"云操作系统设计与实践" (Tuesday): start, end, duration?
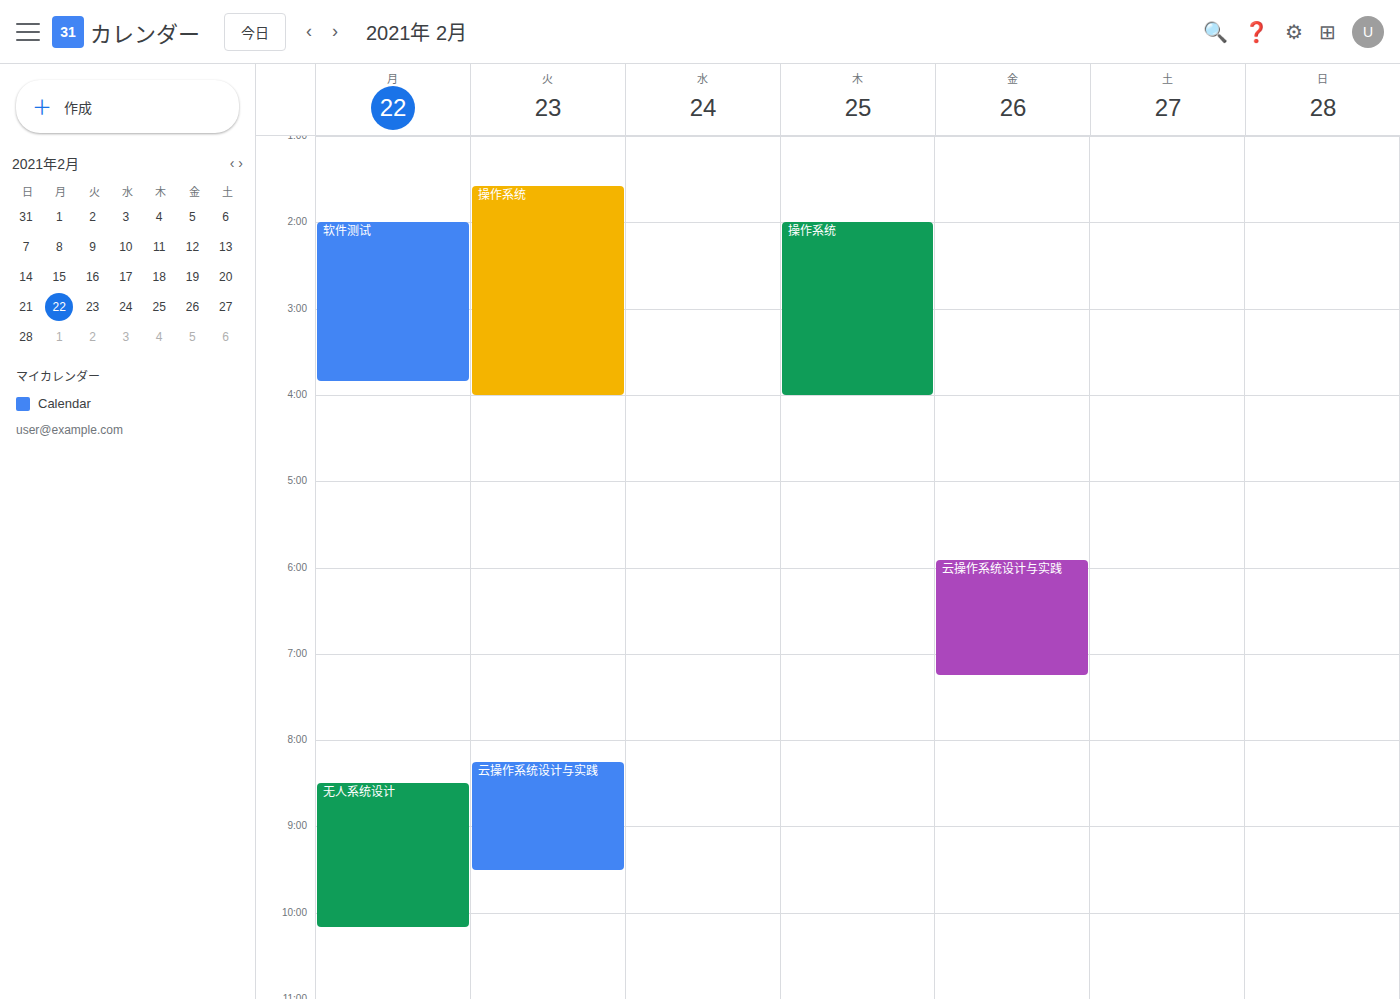
8:15 AM to 9:30 AM, 1 hour 15 minutes